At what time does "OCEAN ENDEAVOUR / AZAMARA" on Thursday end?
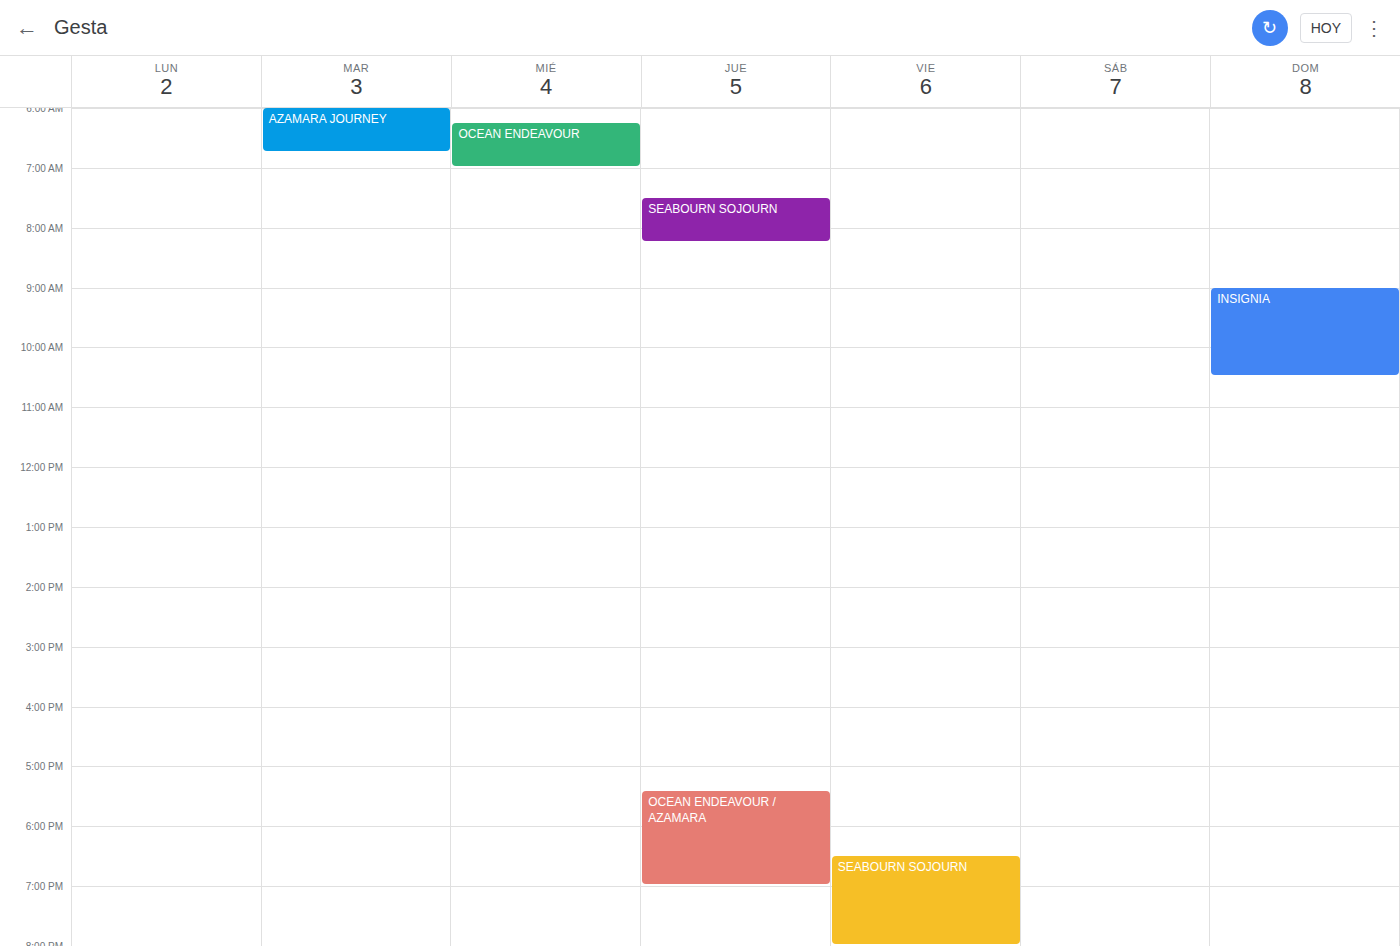
7:00 PM